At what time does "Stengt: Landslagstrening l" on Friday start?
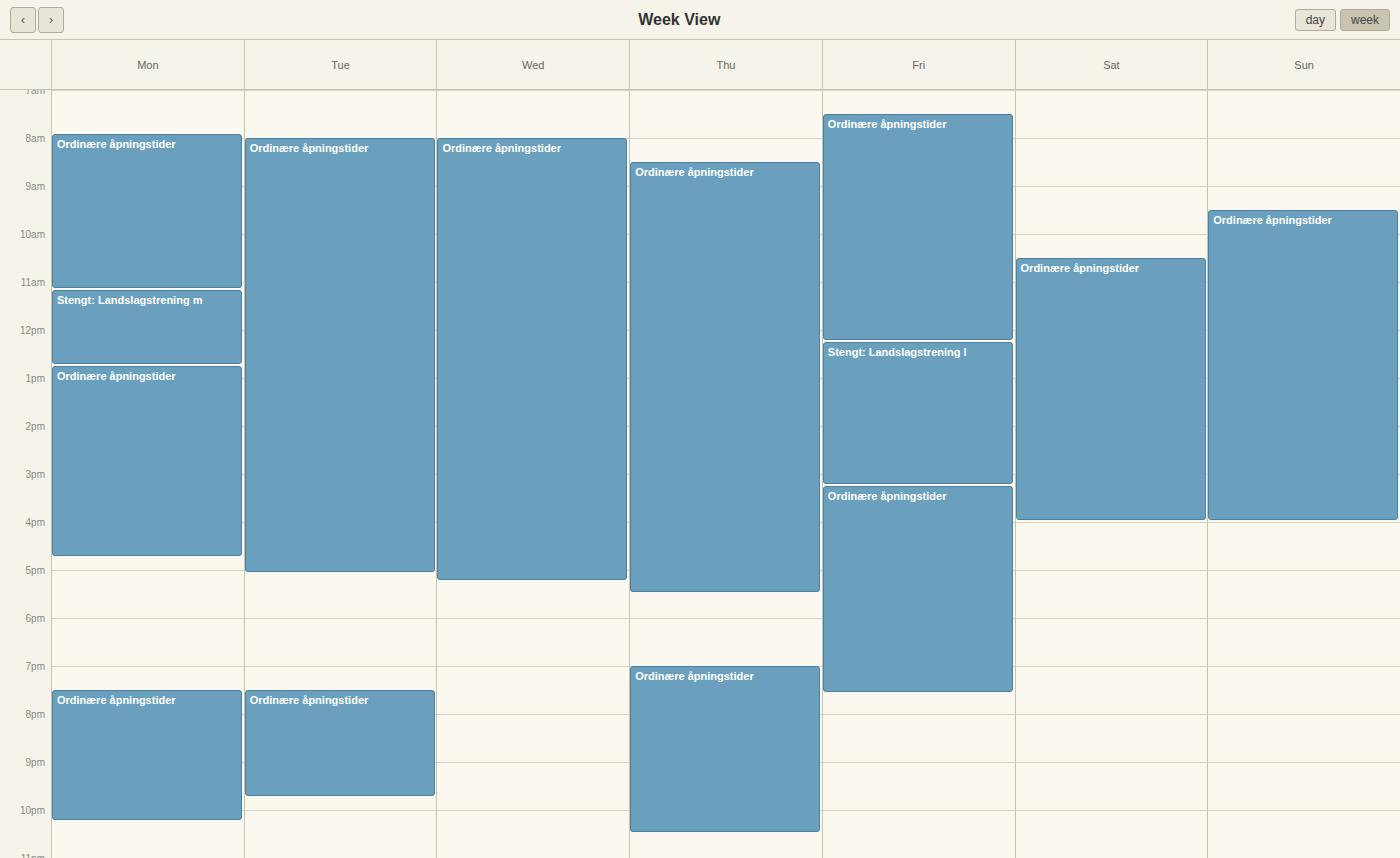
12:15